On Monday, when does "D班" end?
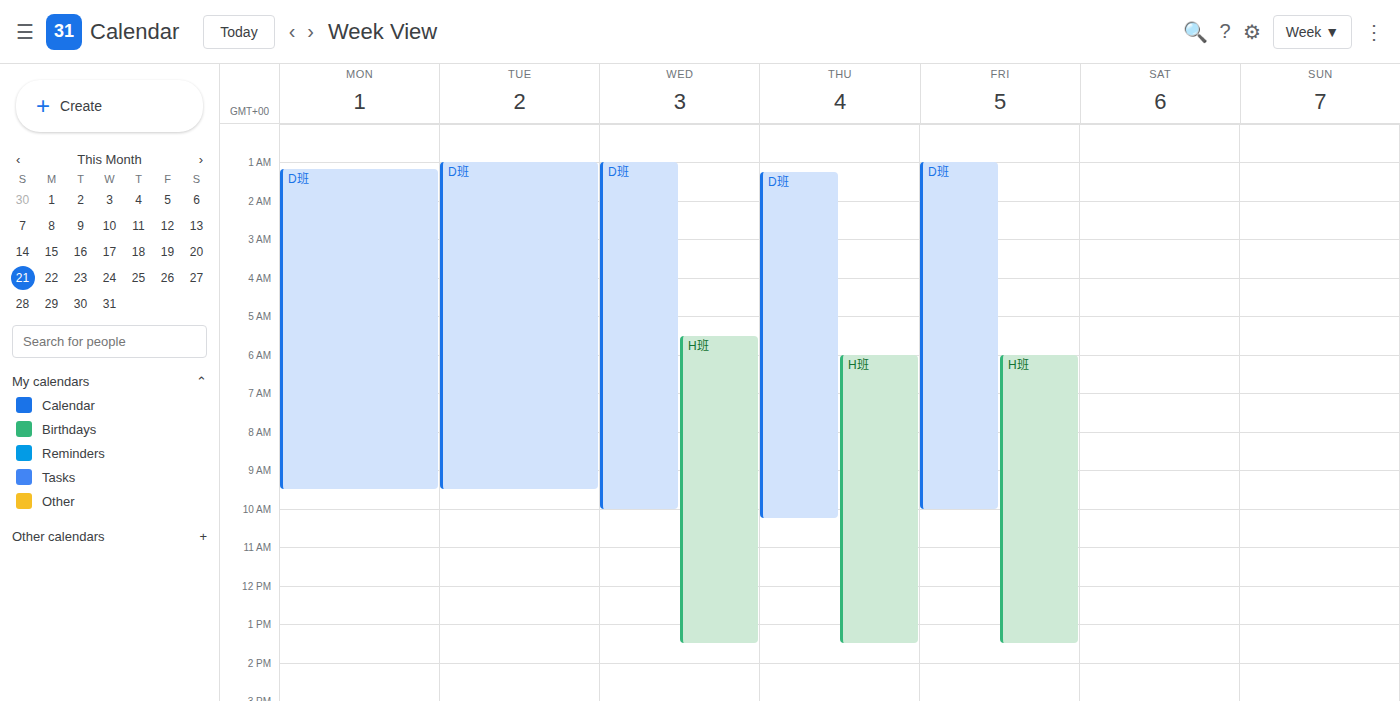
9:30 AM